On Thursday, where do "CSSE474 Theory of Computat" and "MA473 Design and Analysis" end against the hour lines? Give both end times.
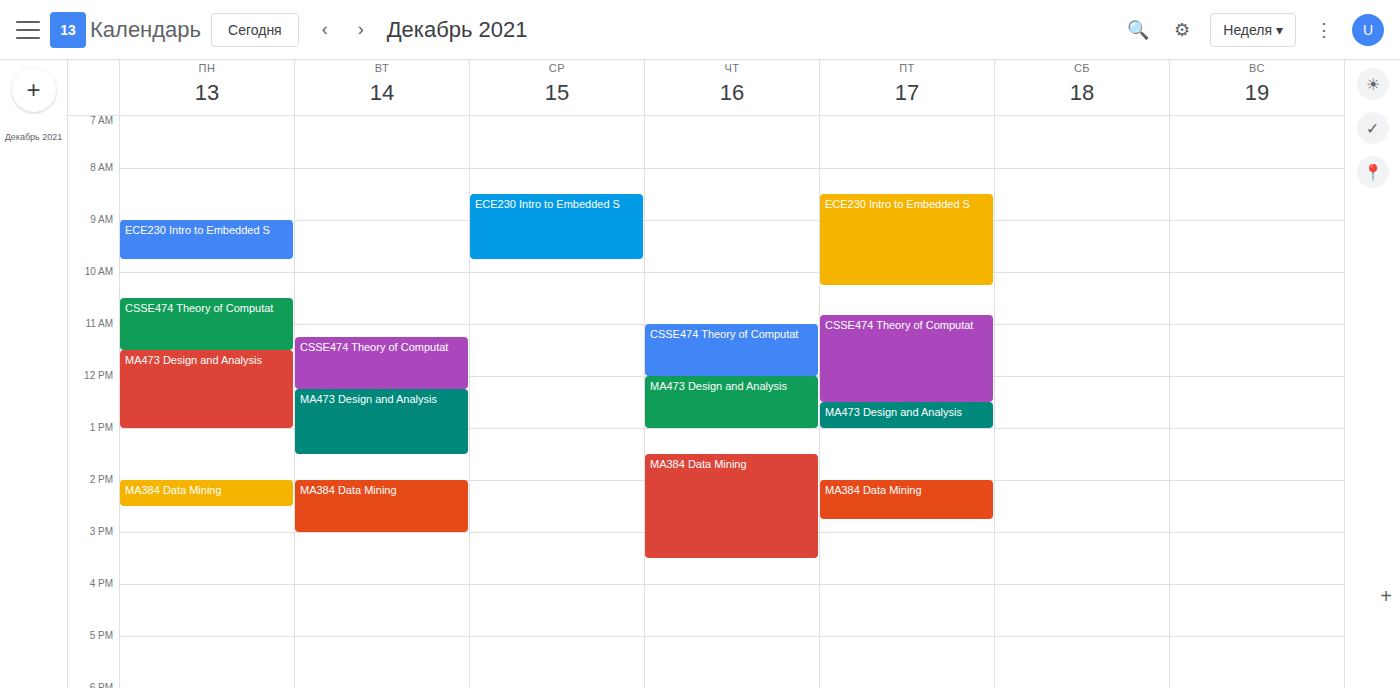
"CSSE474 Theory of Computat": 12:00 PM, exactly on the 12 PM line. "MA473 Design and Analysis": 1:00 PM, exactly on the 1 PM line.